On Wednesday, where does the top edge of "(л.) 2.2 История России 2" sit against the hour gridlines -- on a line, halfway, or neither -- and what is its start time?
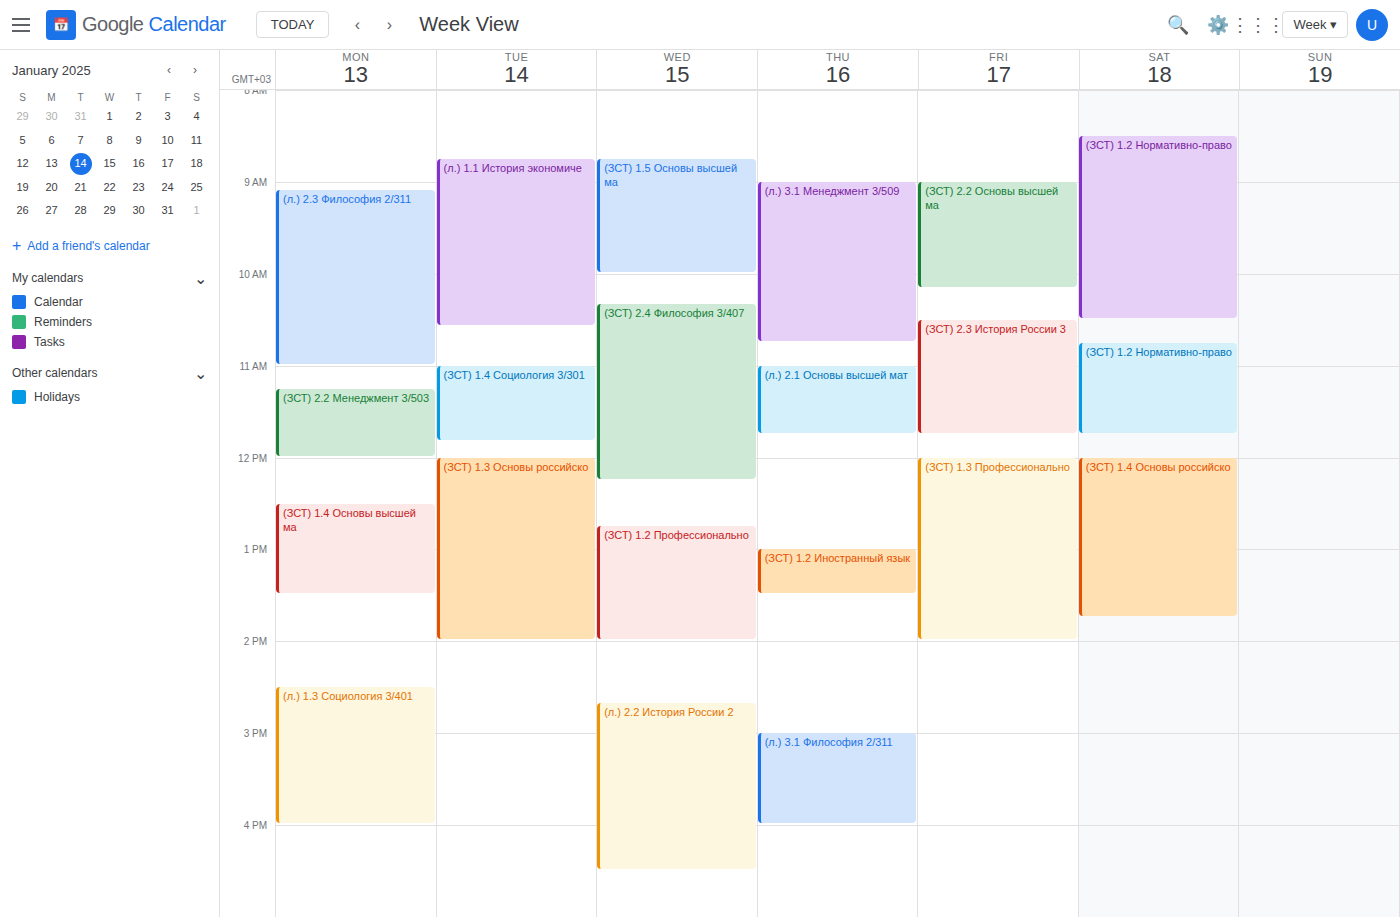
2:40 PM -- neither: 40 minutes below the 2 PM line and 20 minutes above the 3 PM line.